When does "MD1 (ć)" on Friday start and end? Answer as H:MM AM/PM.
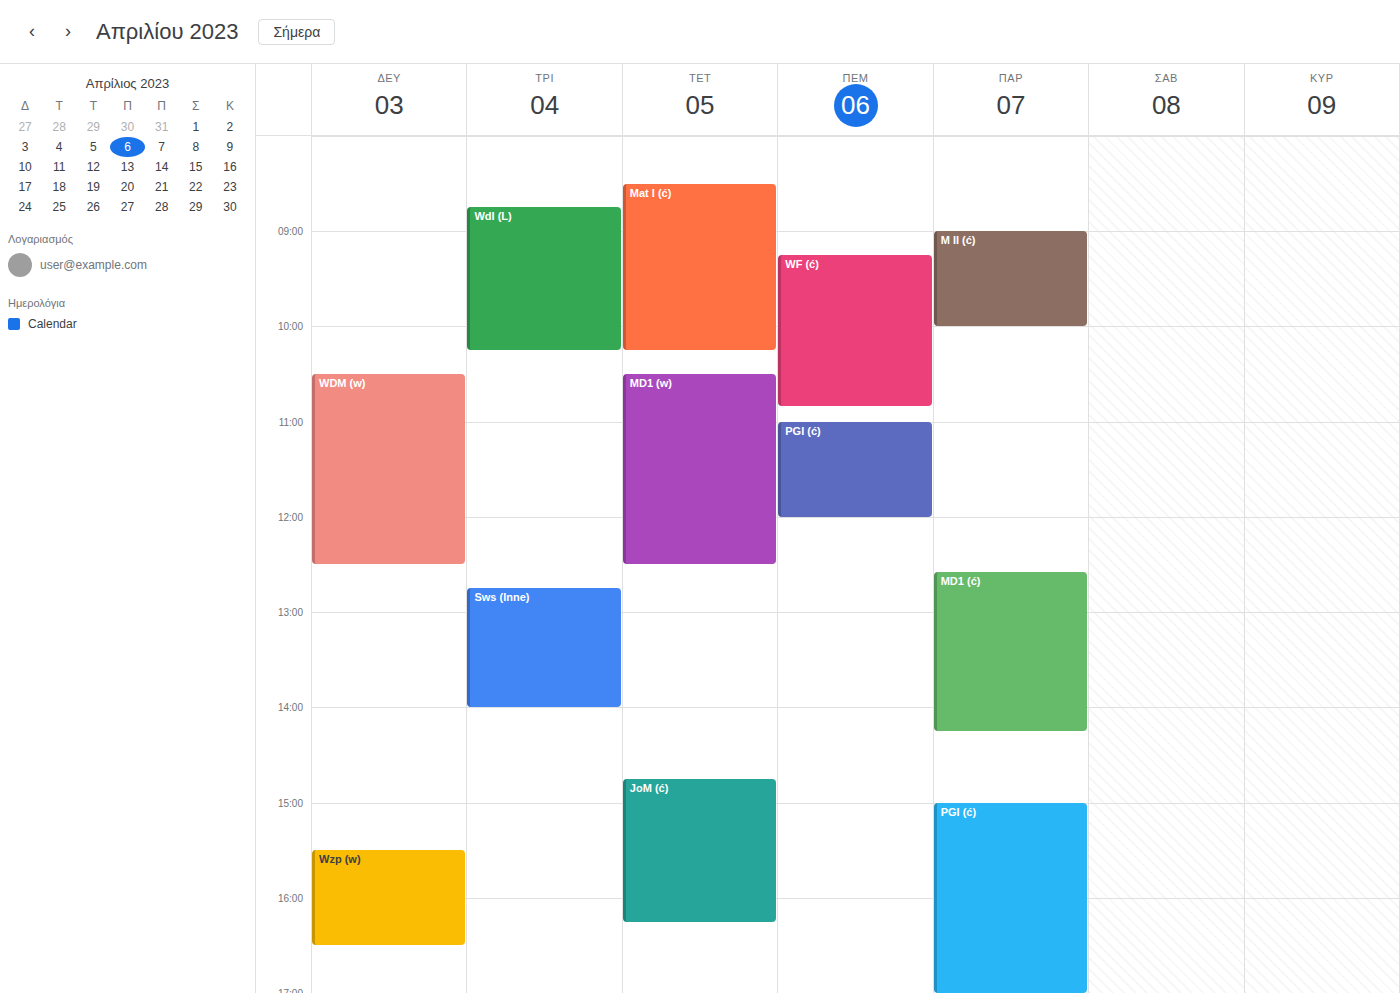
12:35 PM to 2:15 PM